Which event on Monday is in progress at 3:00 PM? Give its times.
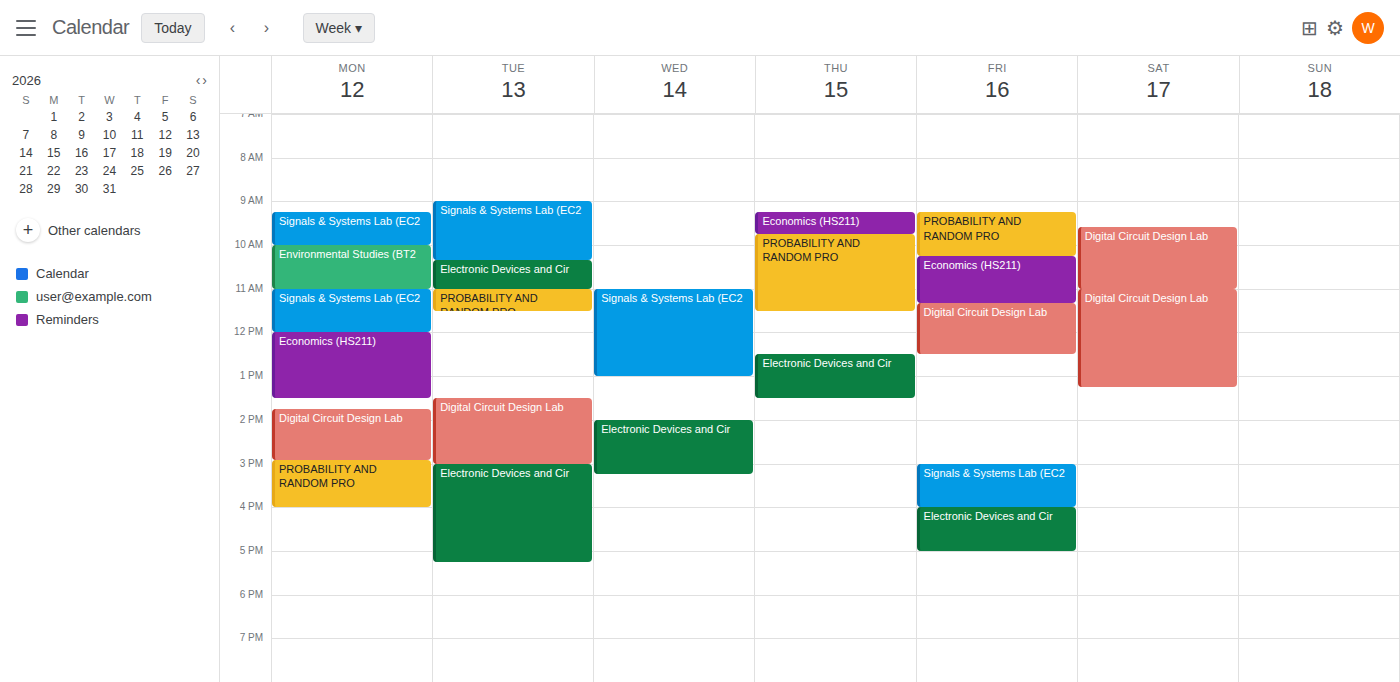
"PROBABILITY AND RANDOM PRO", 2:55 PM to 4:00 PM